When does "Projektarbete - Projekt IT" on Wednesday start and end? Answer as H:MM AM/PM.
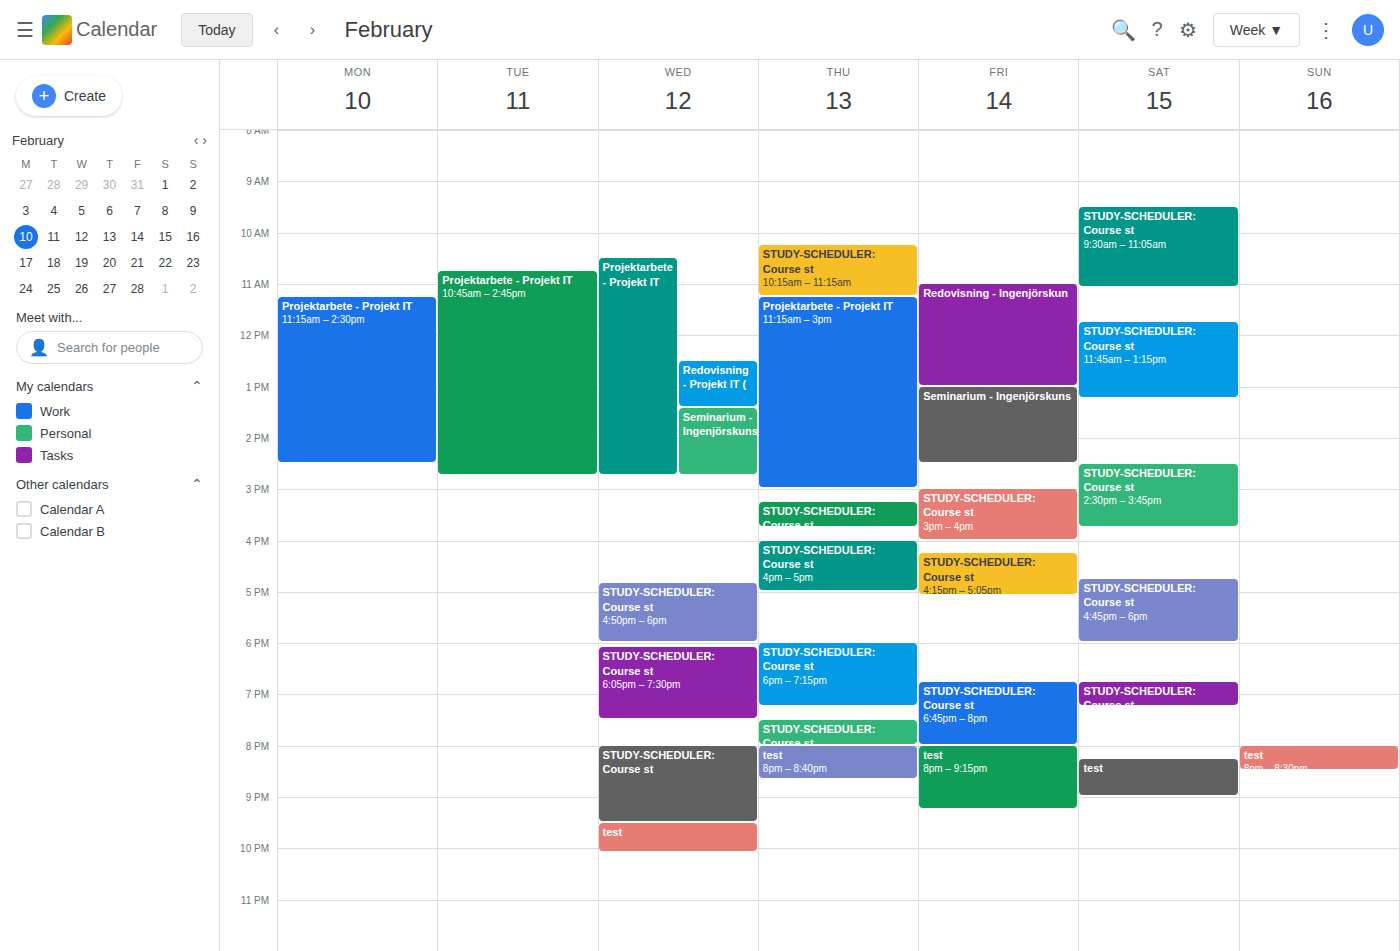
10:30 AM to 2:45 PM